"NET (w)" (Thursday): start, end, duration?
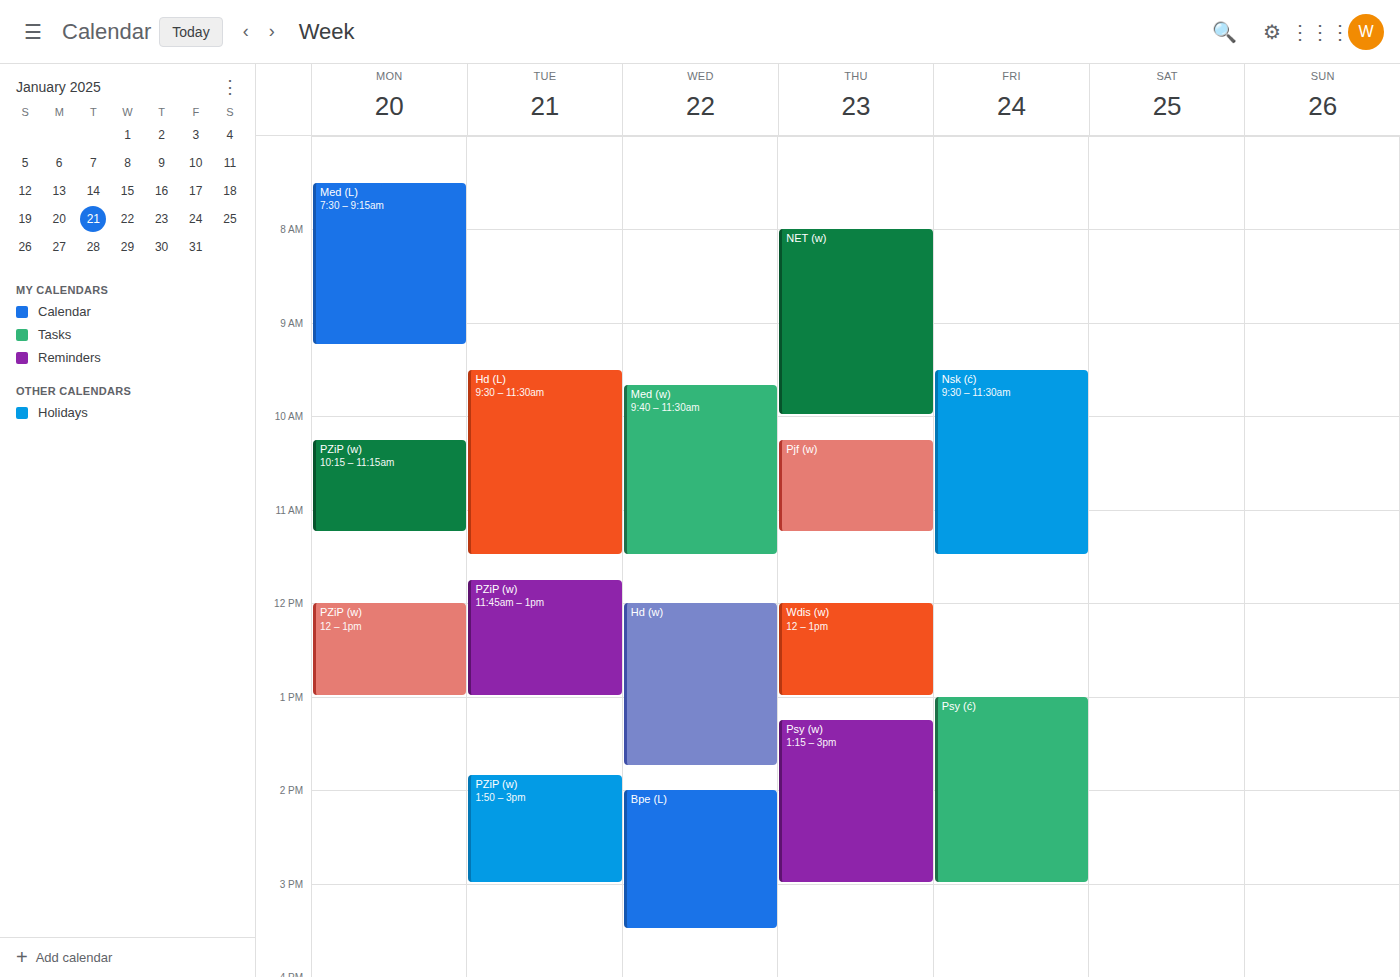
8:00 AM to 10:00 AM, 2 hours